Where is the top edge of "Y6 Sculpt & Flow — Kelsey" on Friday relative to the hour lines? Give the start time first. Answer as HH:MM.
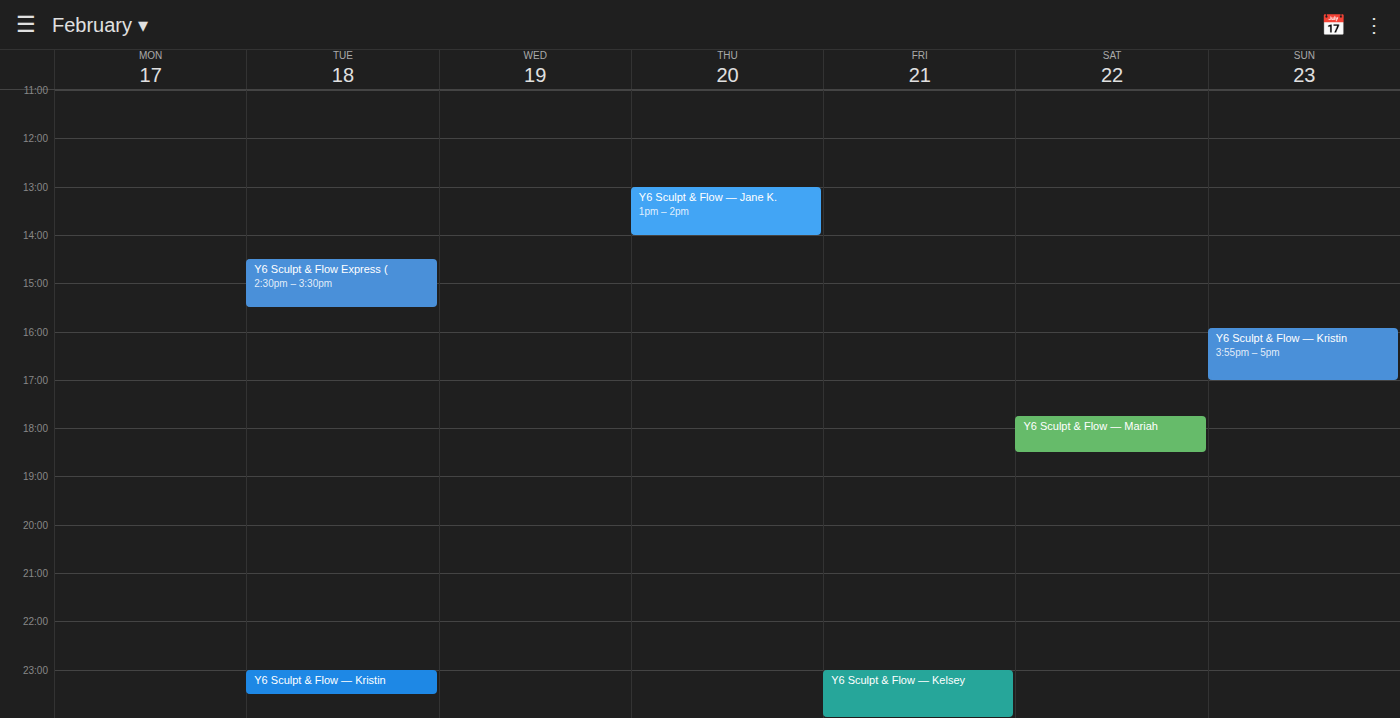
23:00 -- exactly on the 23:00 line.